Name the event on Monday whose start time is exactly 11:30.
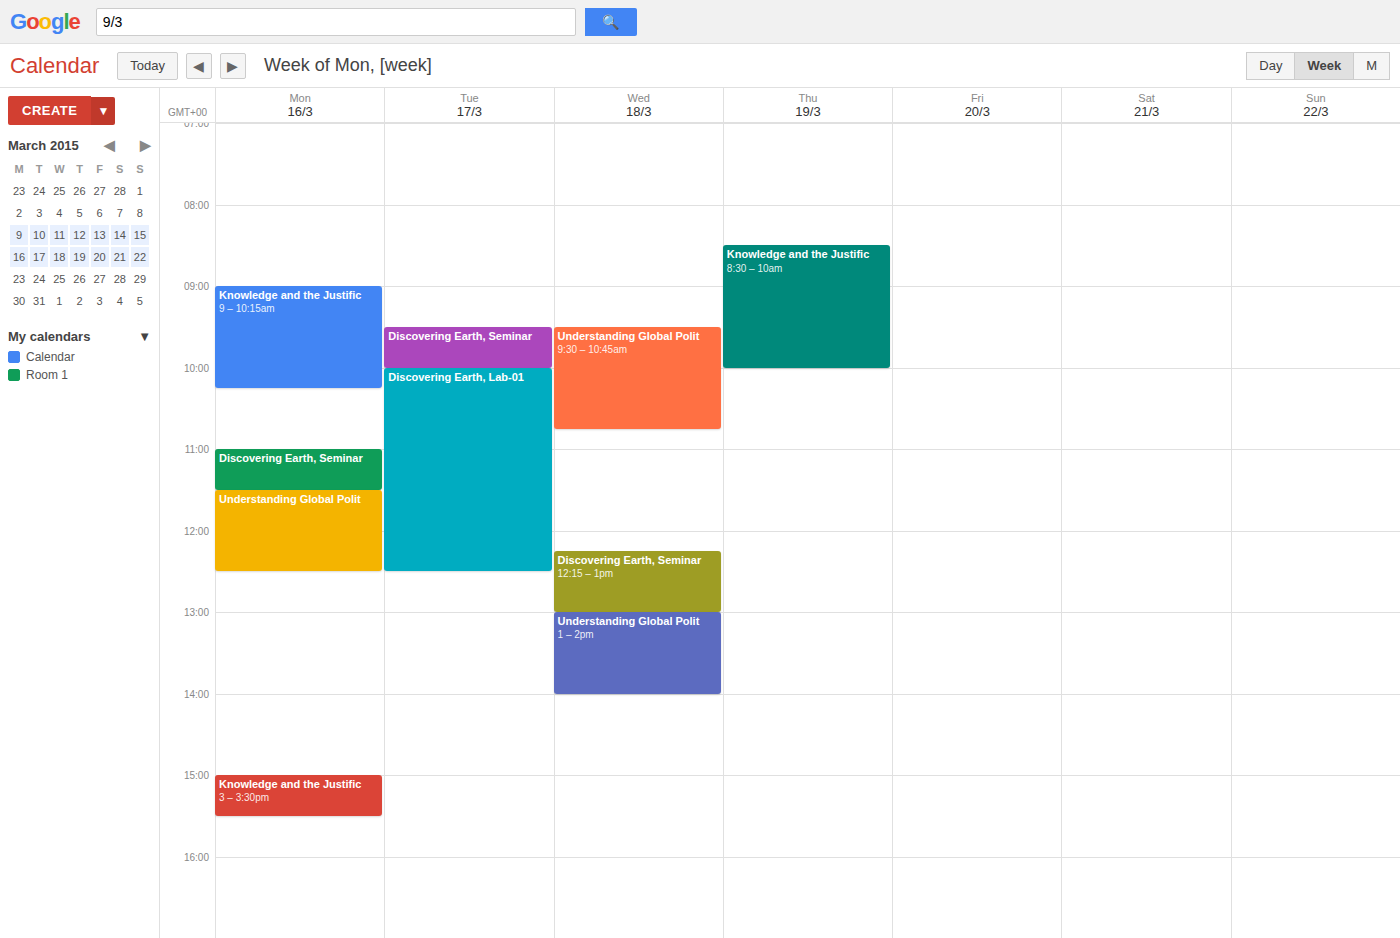
"Understanding Global Polit"